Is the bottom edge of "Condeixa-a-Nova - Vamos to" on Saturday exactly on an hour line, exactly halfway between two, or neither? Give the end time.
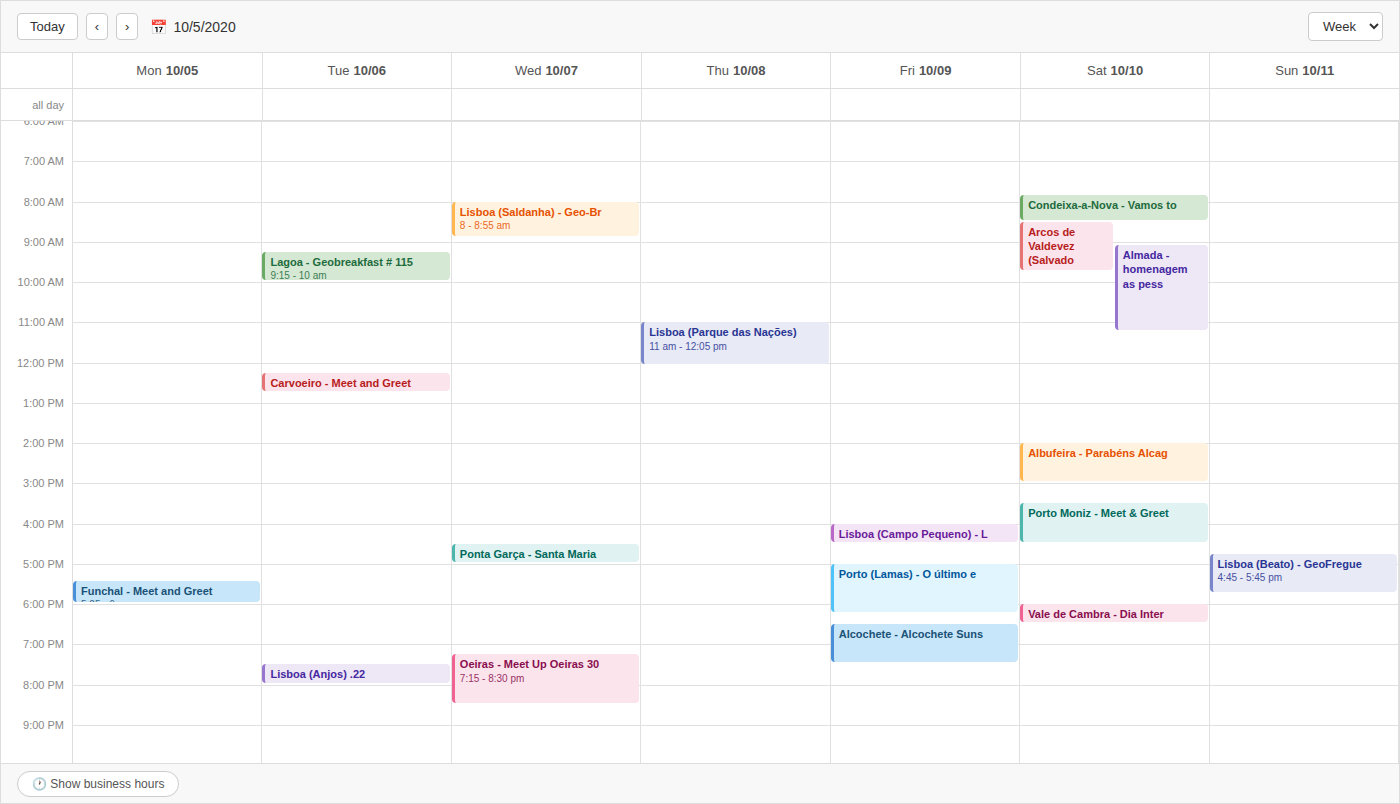
8:30 AM -- halfway between the 8 AM and 9 AM lines.